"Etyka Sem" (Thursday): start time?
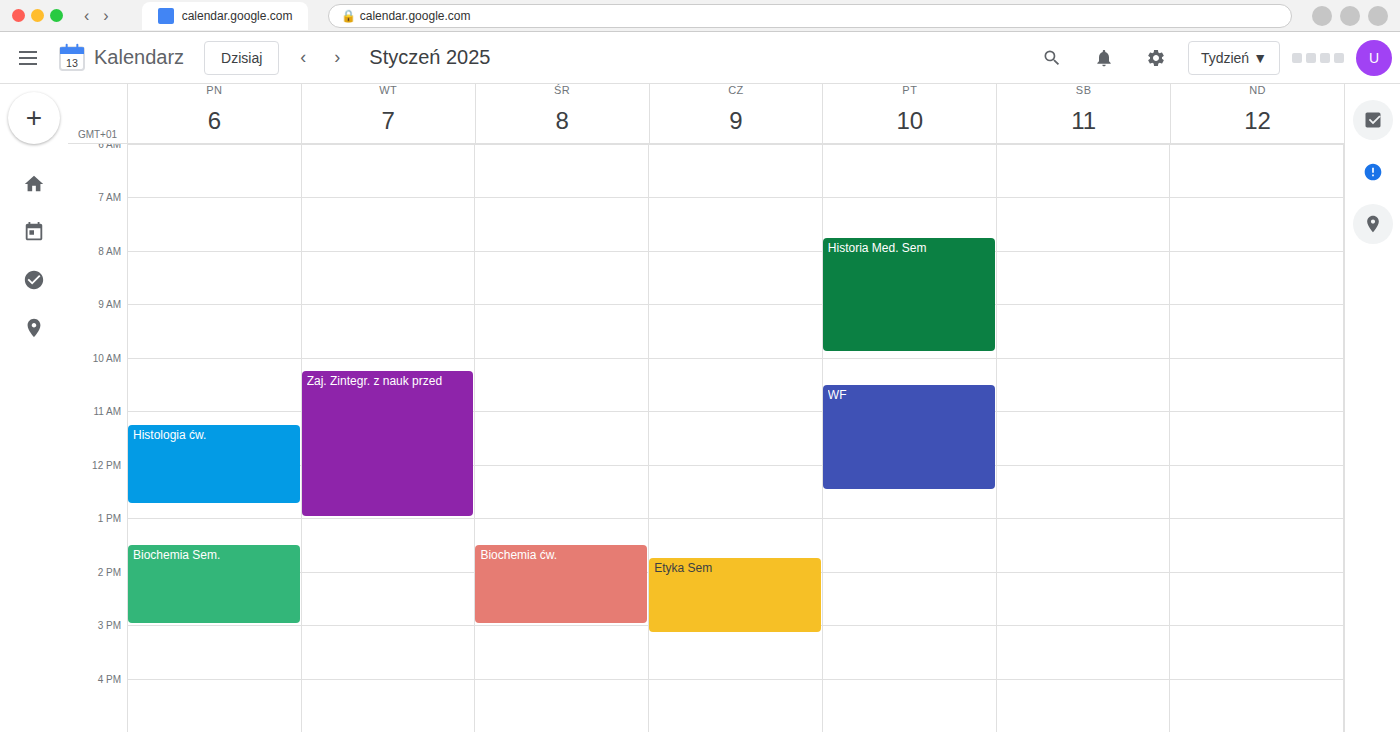
1:45 PM